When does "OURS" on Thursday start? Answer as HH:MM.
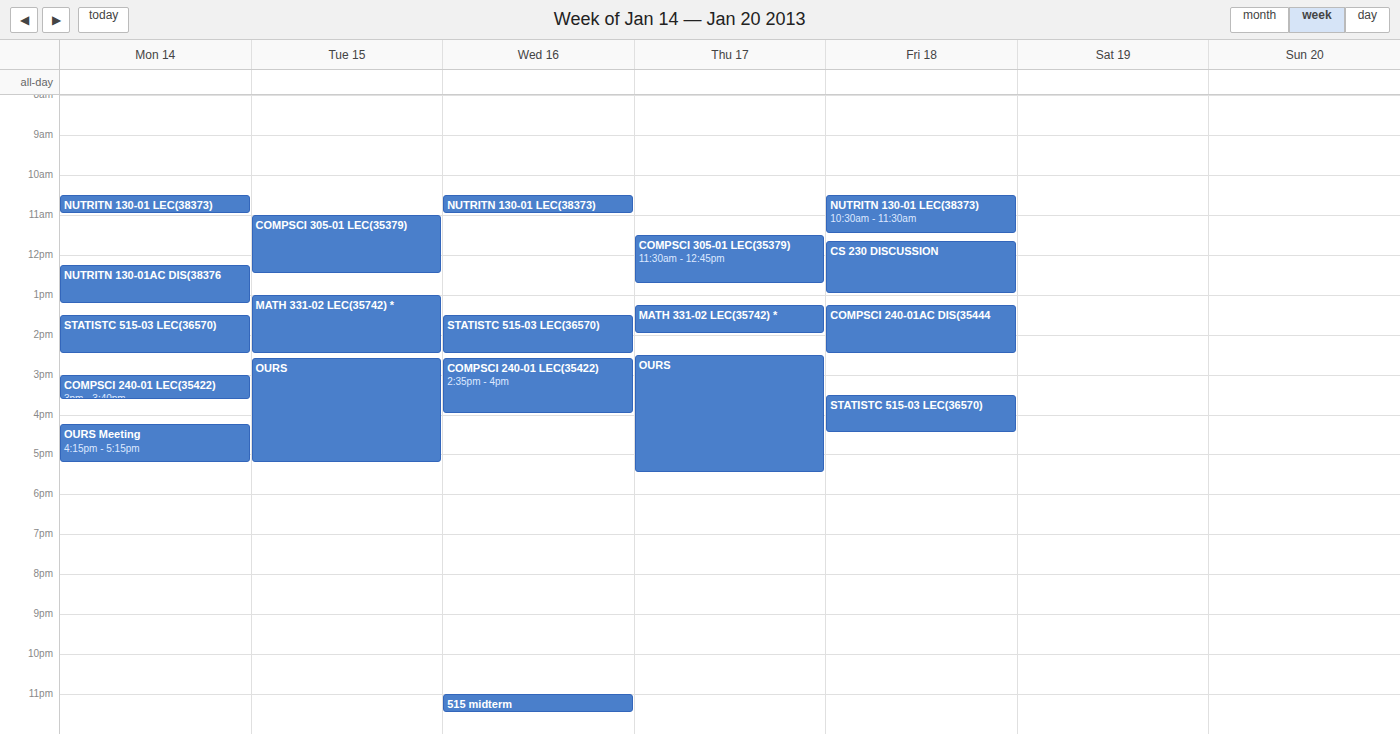
14:30